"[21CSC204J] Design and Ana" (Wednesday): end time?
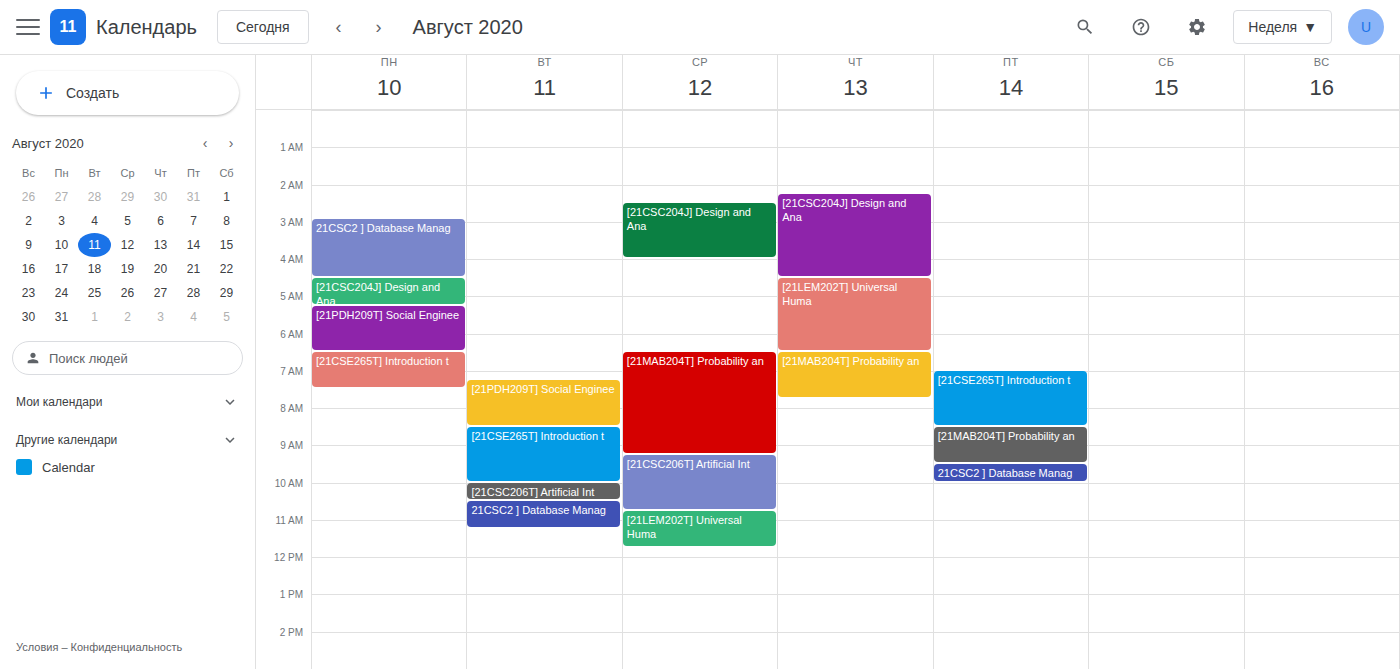
4:00 AM